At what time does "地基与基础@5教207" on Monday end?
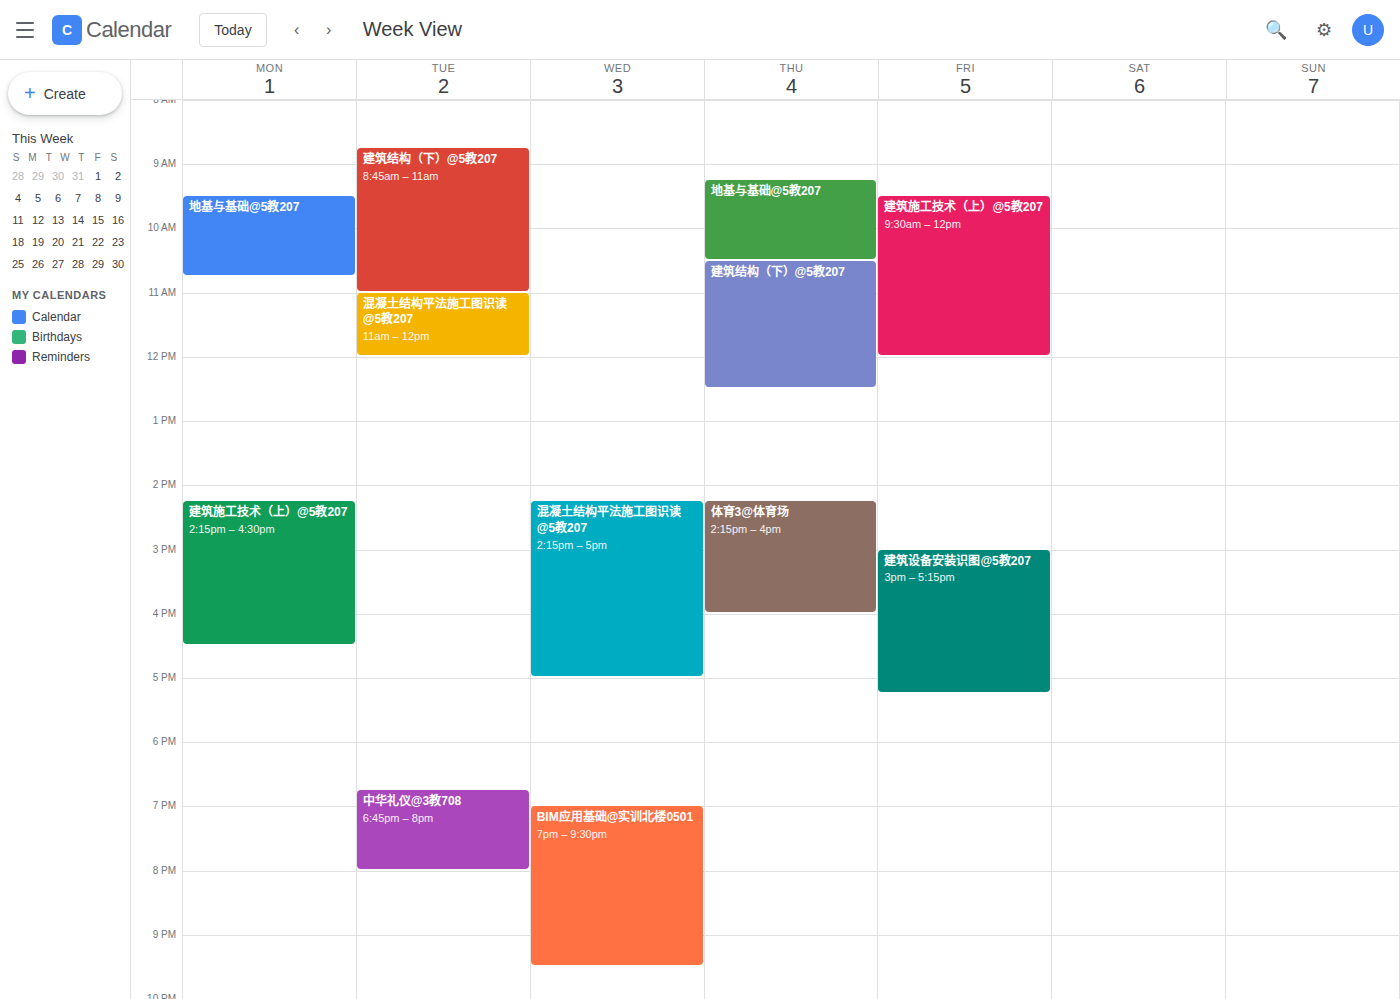
10:45